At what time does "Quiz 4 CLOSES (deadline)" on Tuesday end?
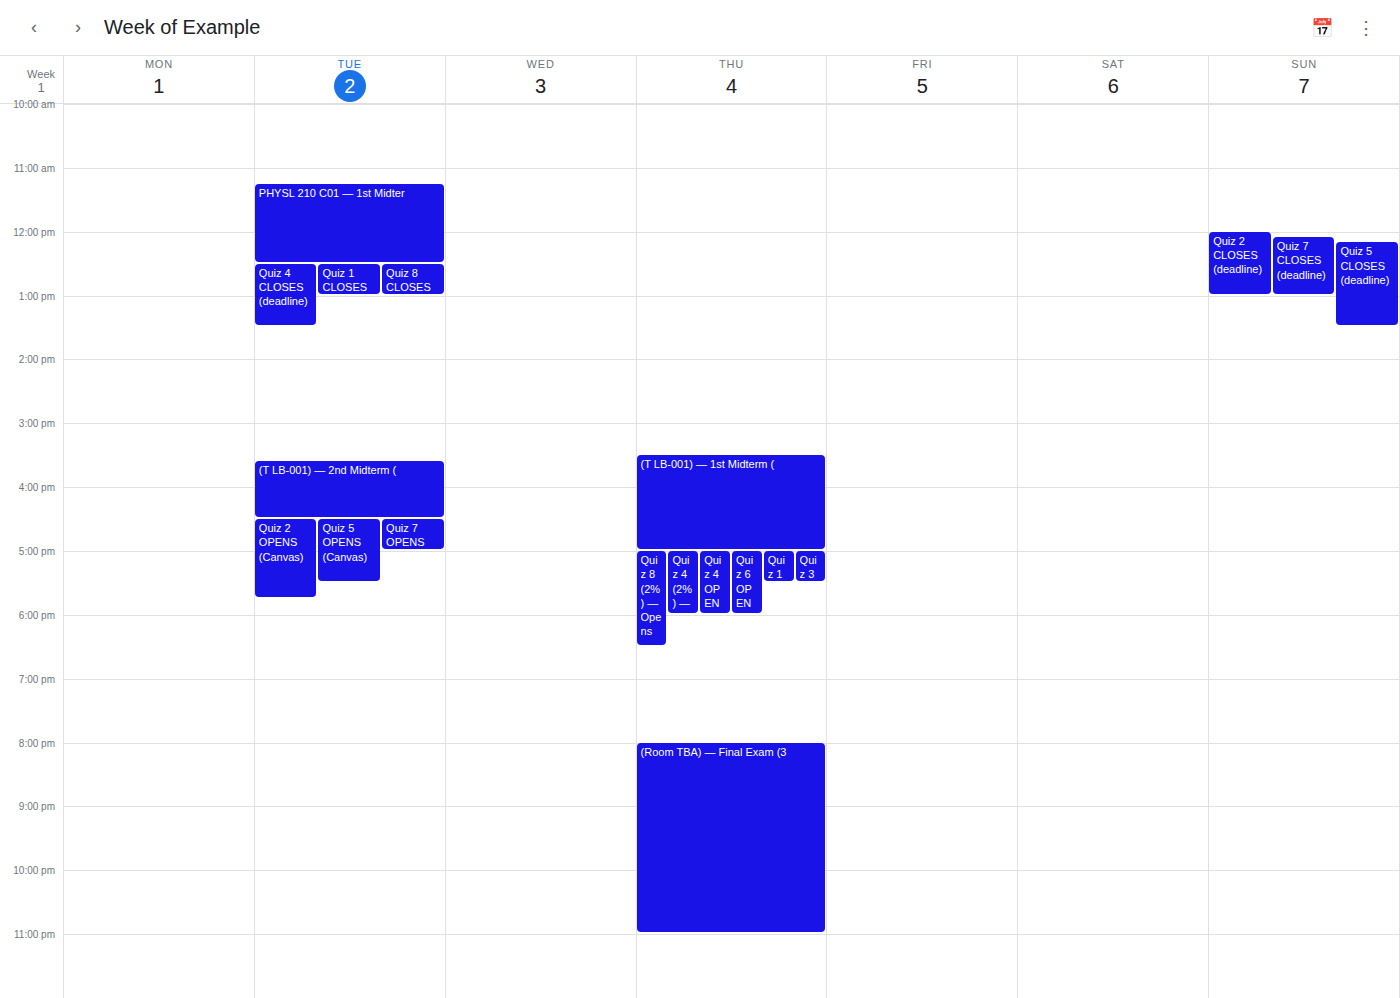
1:30 PM